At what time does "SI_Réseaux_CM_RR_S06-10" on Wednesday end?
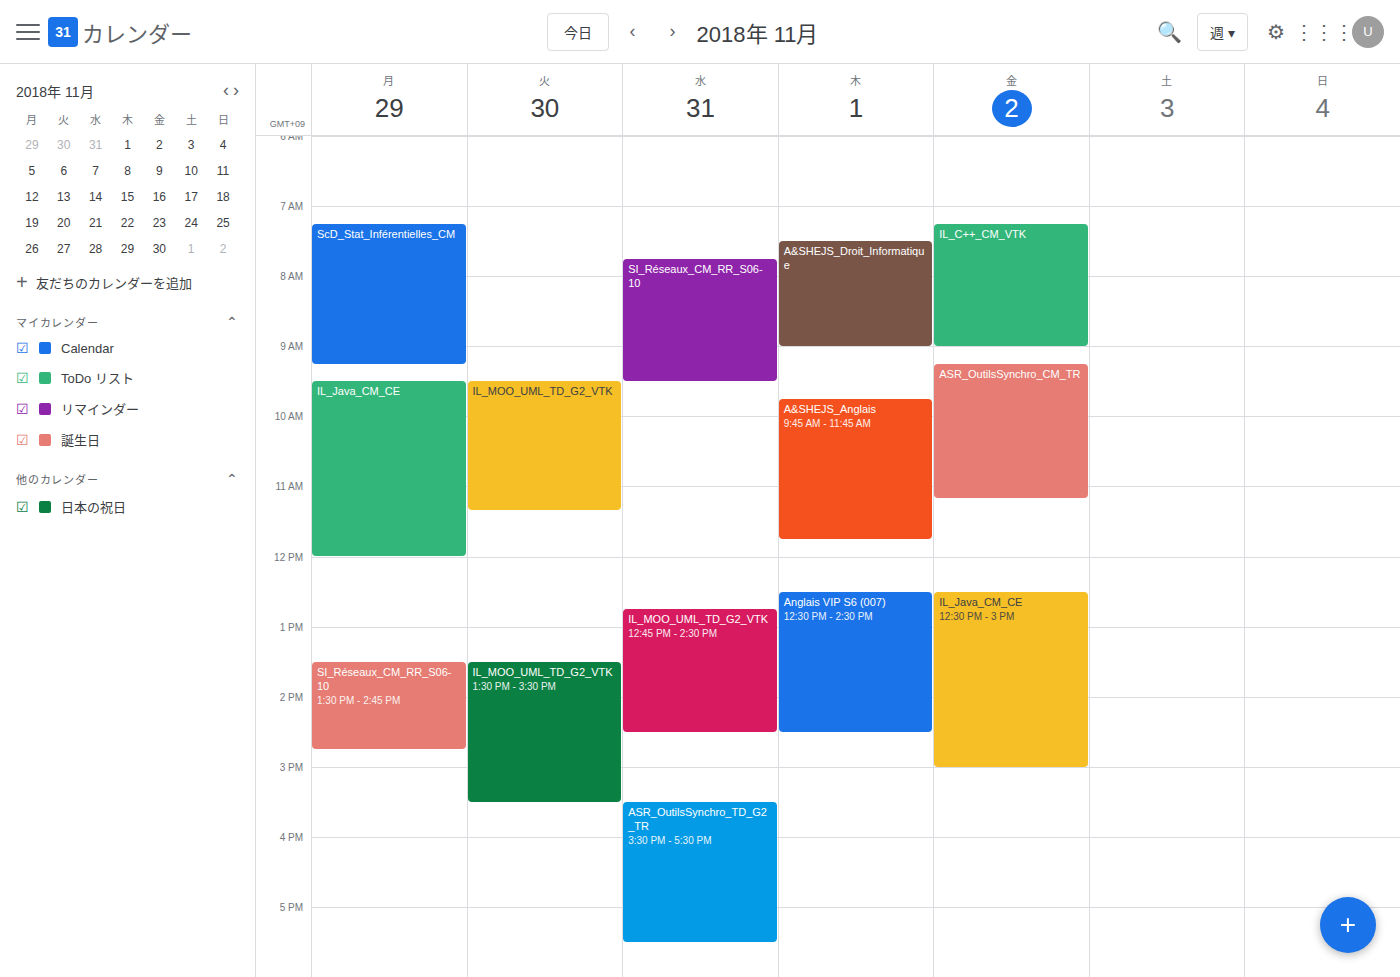
9:30 AM